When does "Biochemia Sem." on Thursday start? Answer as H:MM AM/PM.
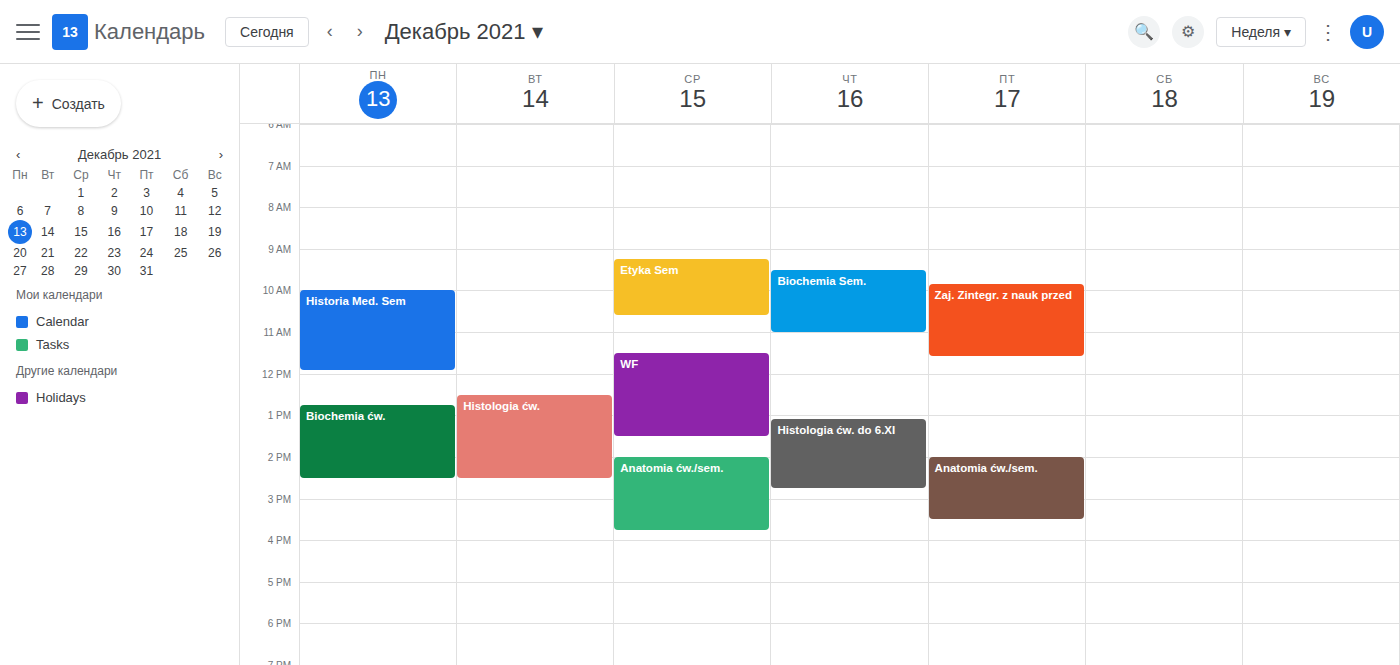
9:30 AM